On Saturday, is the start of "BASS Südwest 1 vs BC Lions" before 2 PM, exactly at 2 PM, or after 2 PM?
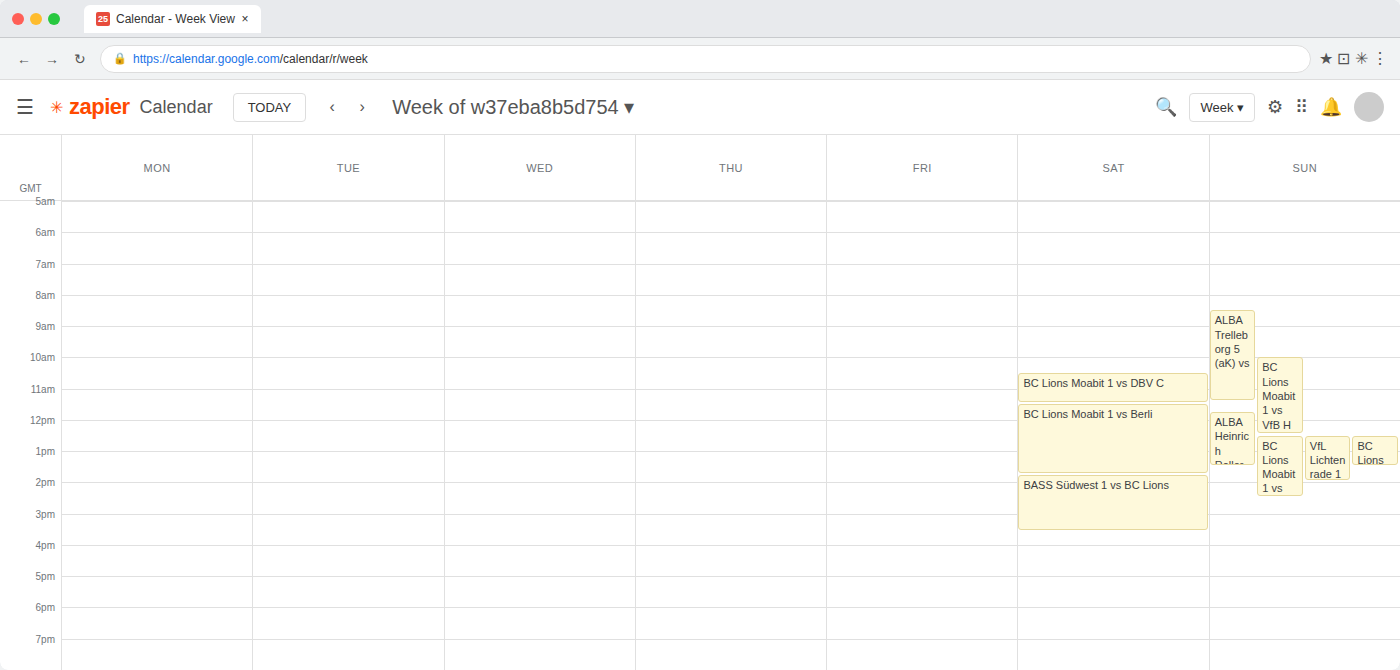
1:45 PM -- before 2 PM, 15 minutes above the 2 PM line.